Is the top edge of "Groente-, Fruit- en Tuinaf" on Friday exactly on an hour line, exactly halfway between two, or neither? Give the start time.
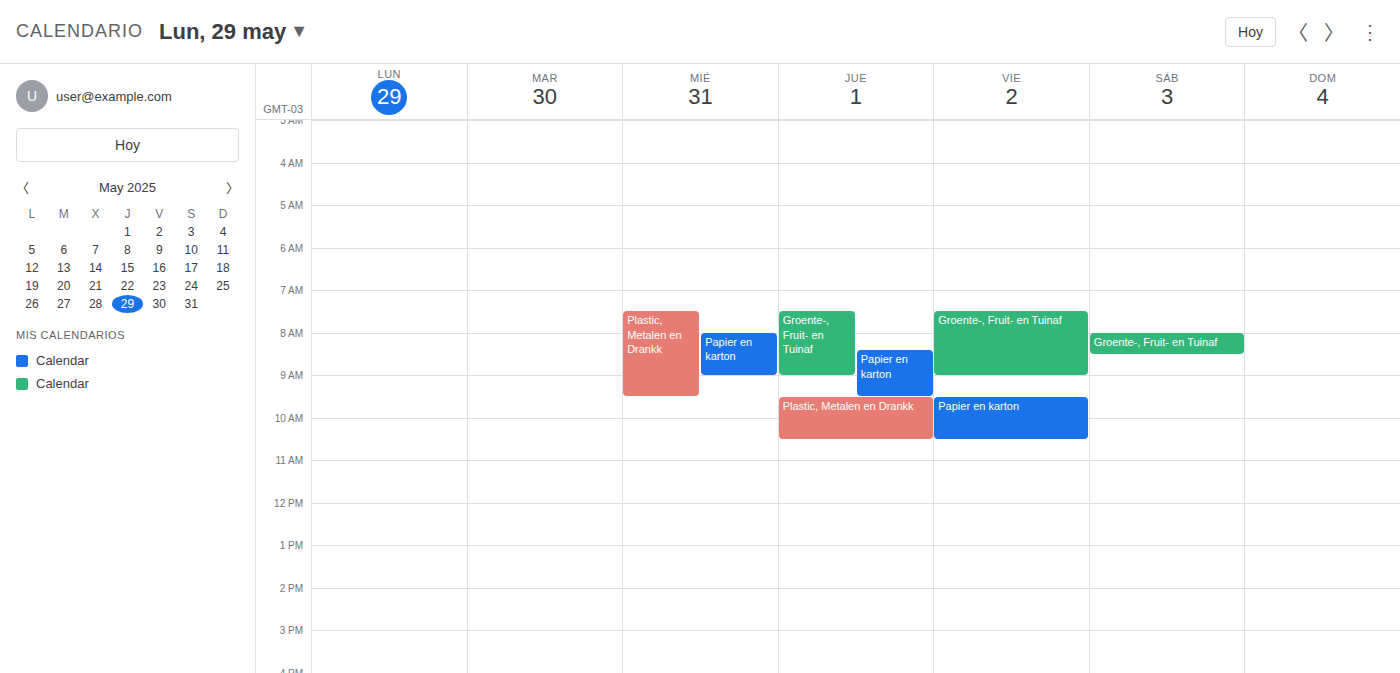
07:30 -- halfway between the 07:00 and 08:00 lines.